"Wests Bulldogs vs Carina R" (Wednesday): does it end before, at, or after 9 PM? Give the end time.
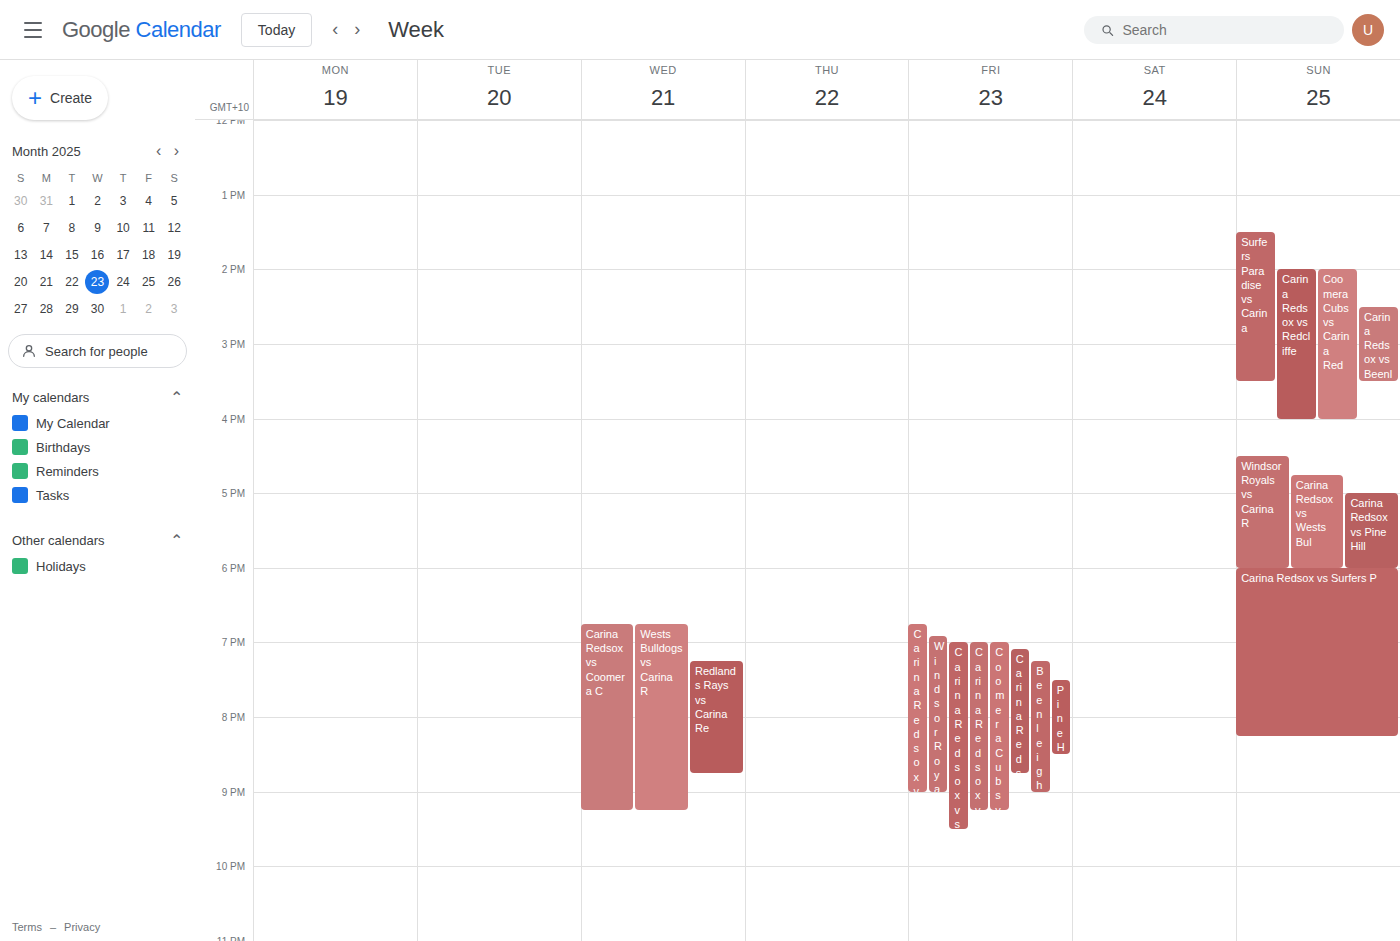
9:15 PM -- after 9 PM, 15 minutes below the 9 PM line.